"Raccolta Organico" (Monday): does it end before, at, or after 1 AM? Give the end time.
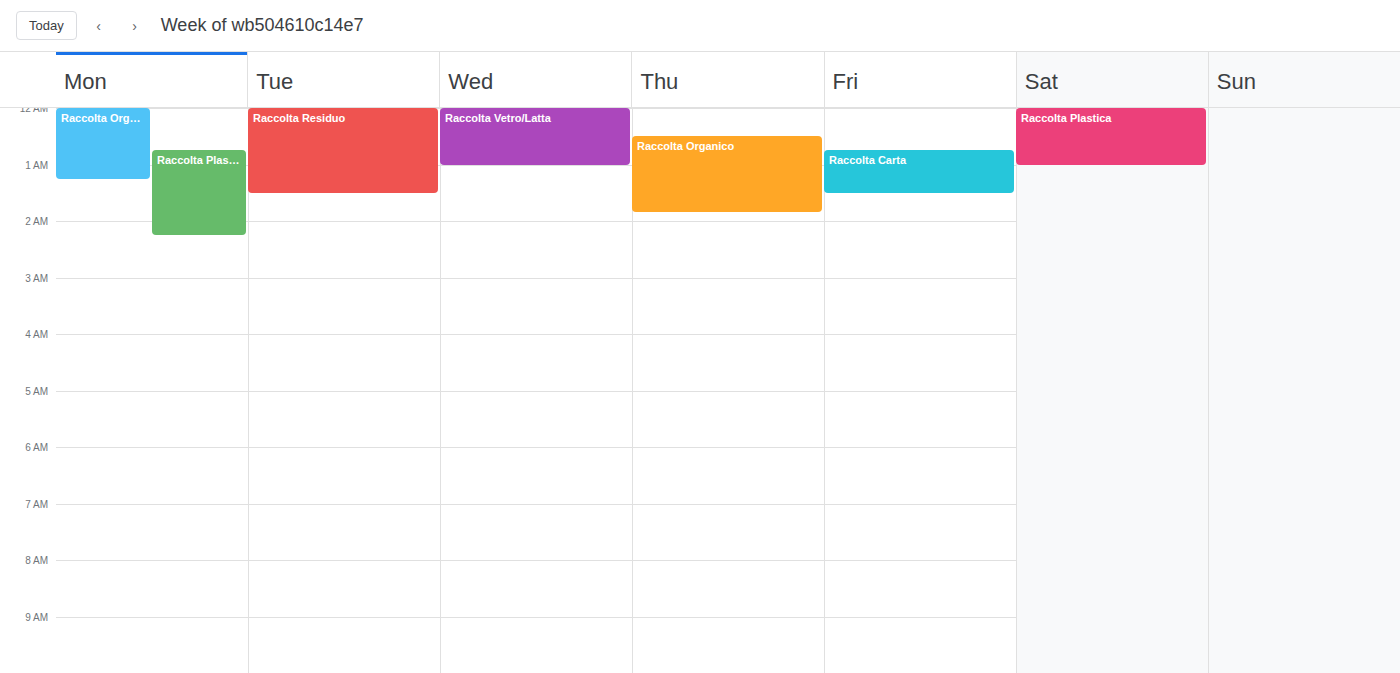
1:15 AM -- after 1 AM, 15 minutes below the 1 AM line.